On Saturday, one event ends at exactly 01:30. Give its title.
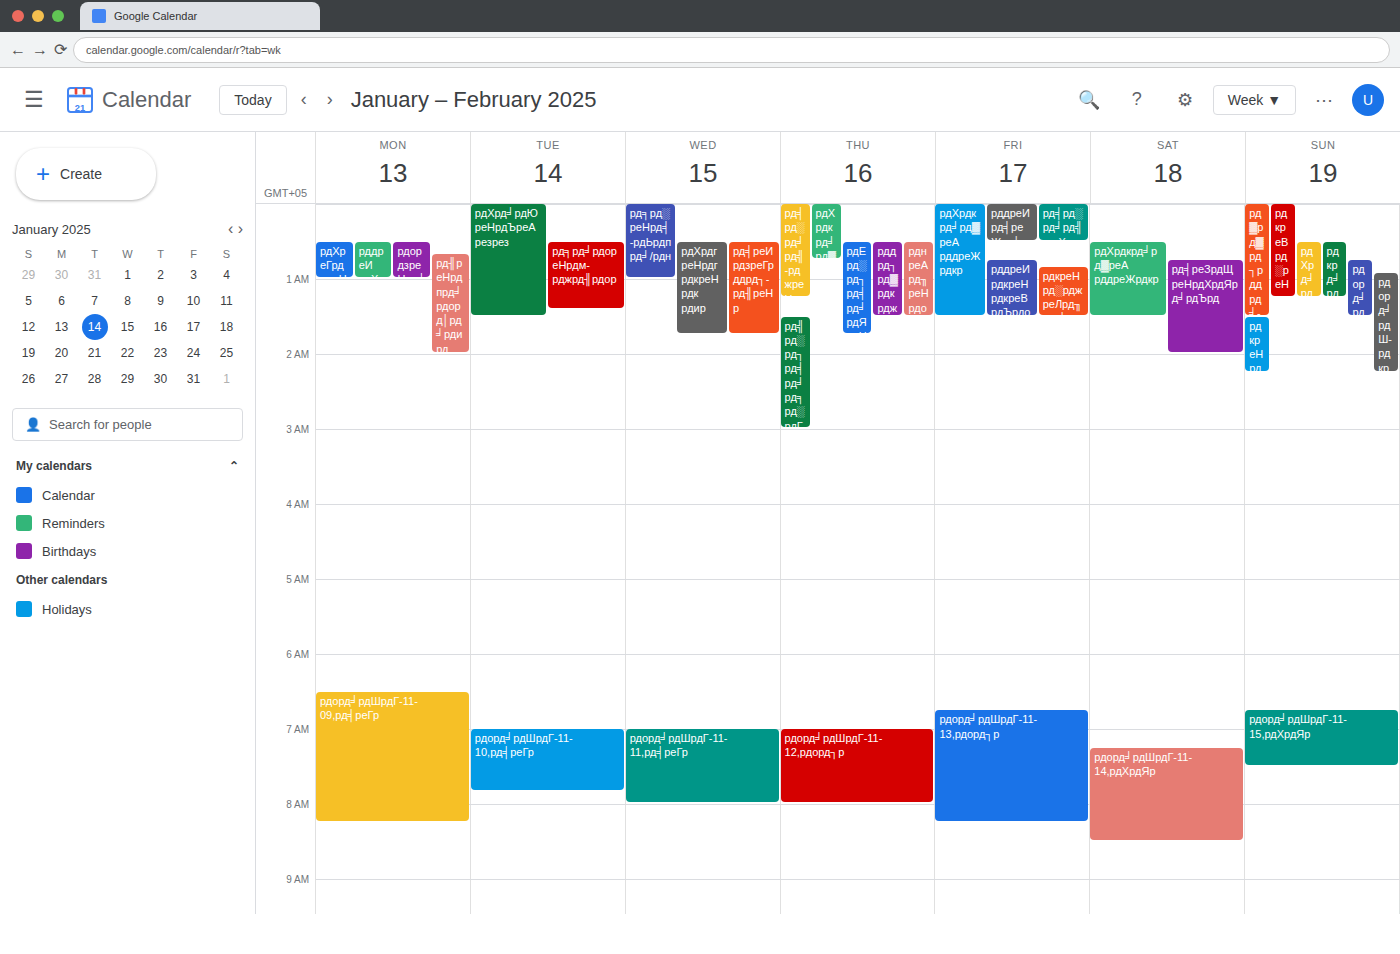
"рдХрдкрд╛рд▓реА рддреЖрдкр"